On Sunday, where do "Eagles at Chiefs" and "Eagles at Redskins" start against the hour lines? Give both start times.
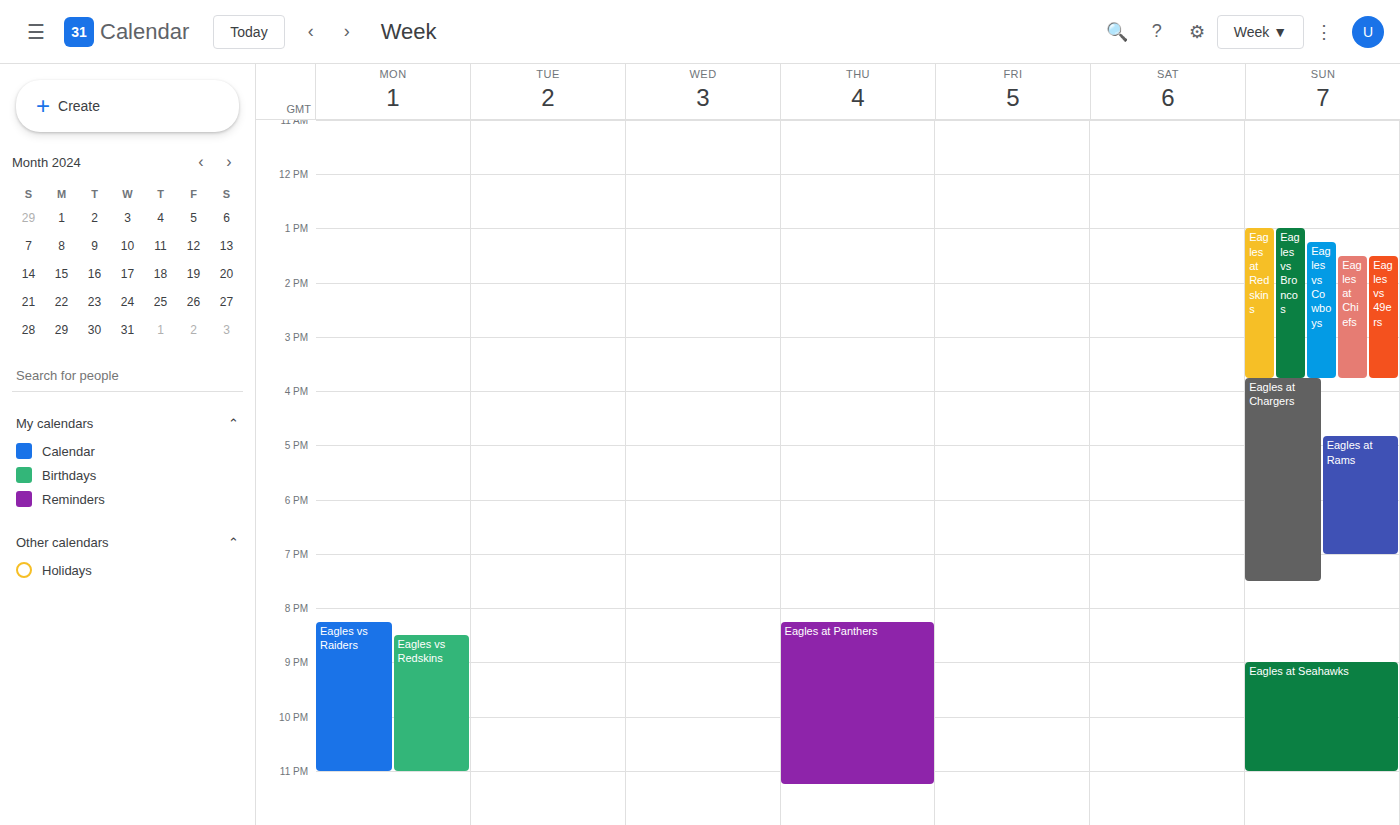
"Eagles at Chiefs": 13:30, halfway between the 13:00 and 14:00 lines. "Eagles at Redskins": 13:00, exactly on the 13:00 line.